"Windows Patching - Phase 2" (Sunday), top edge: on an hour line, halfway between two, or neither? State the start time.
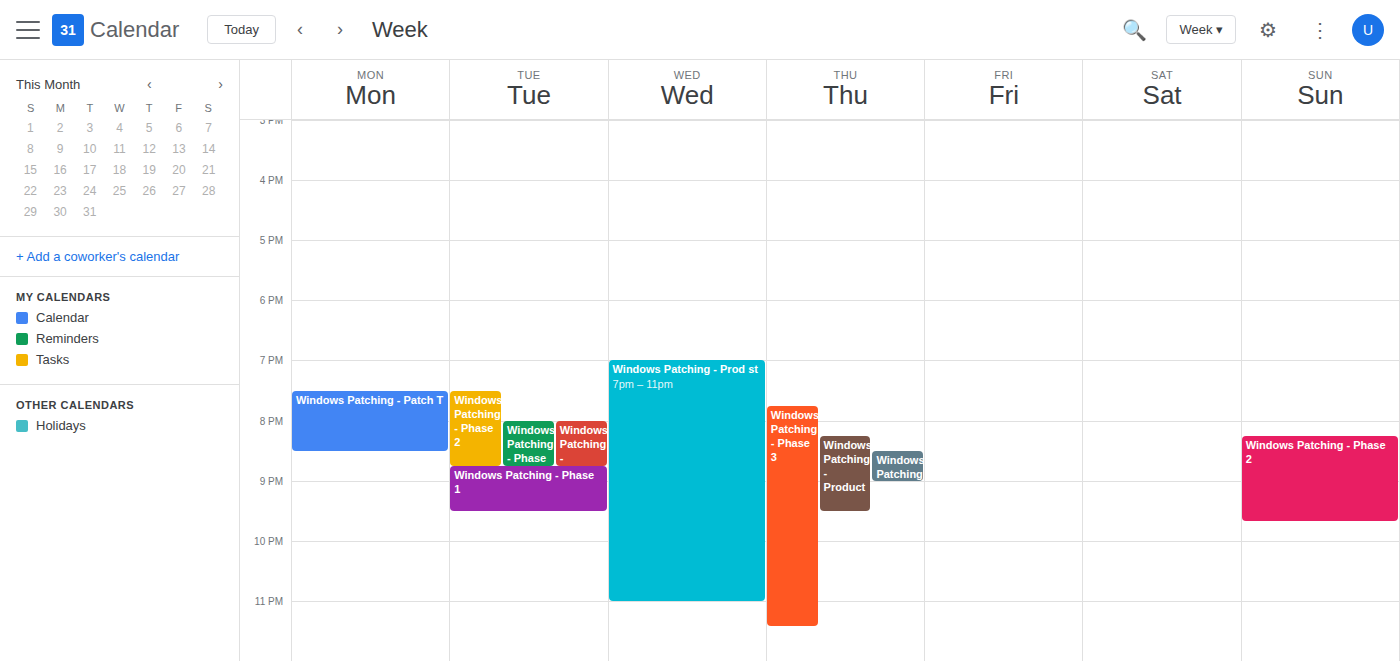
8:15 PM -- neither: a quarter of the way from the 8 PM line to the 9 PM line.